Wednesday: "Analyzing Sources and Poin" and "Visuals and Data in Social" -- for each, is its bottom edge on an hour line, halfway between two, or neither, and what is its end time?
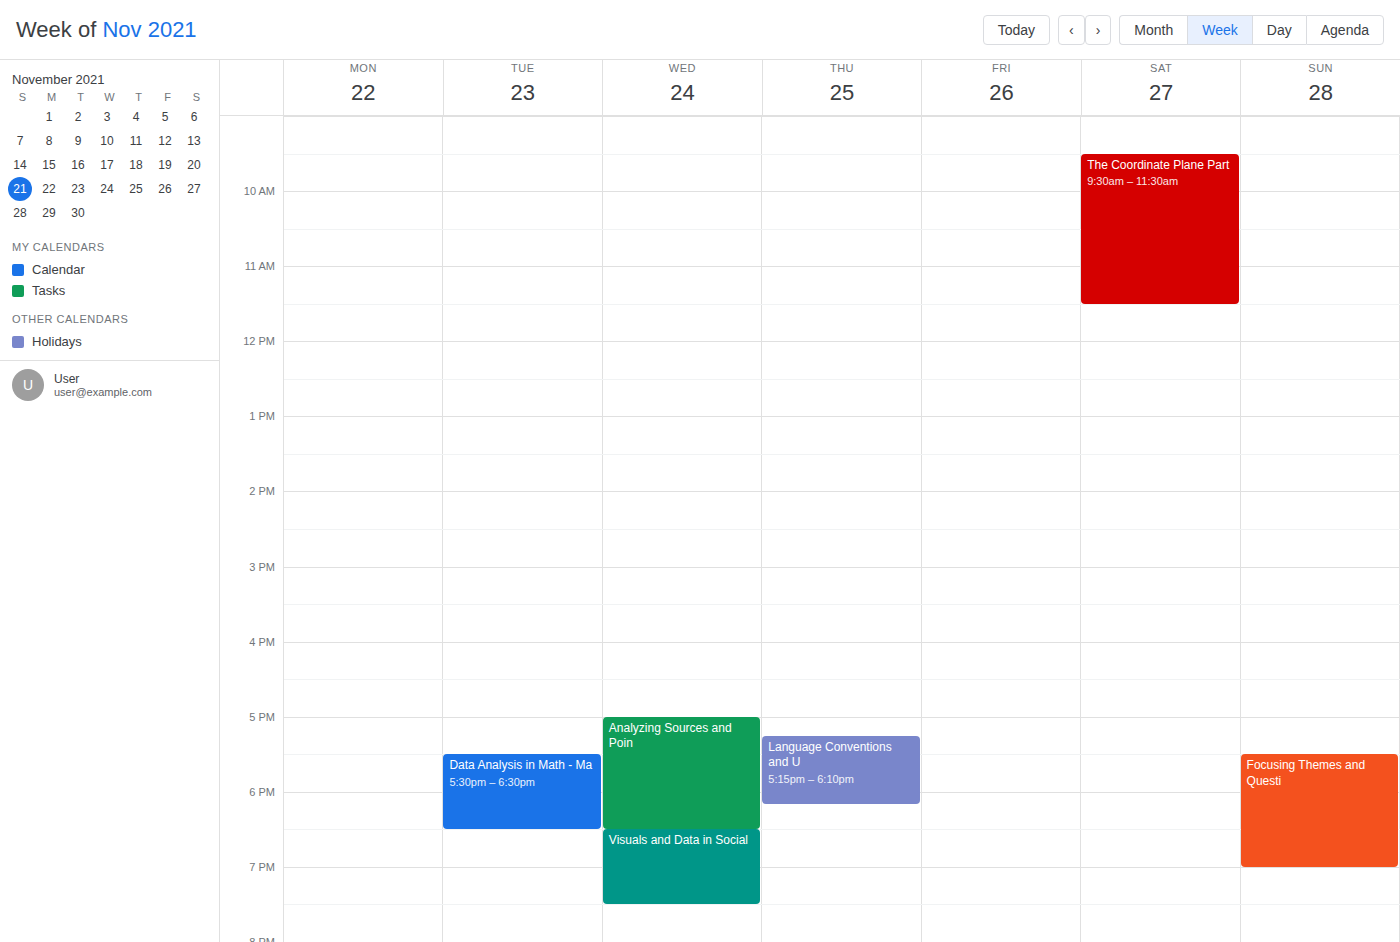
"Analyzing Sources and Poin": 6:30 PM, halfway between the 6 PM and 7 PM lines. "Visuals and Data in Social": 7:30 PM, halfway between the 7 PM and 8 PM lines.